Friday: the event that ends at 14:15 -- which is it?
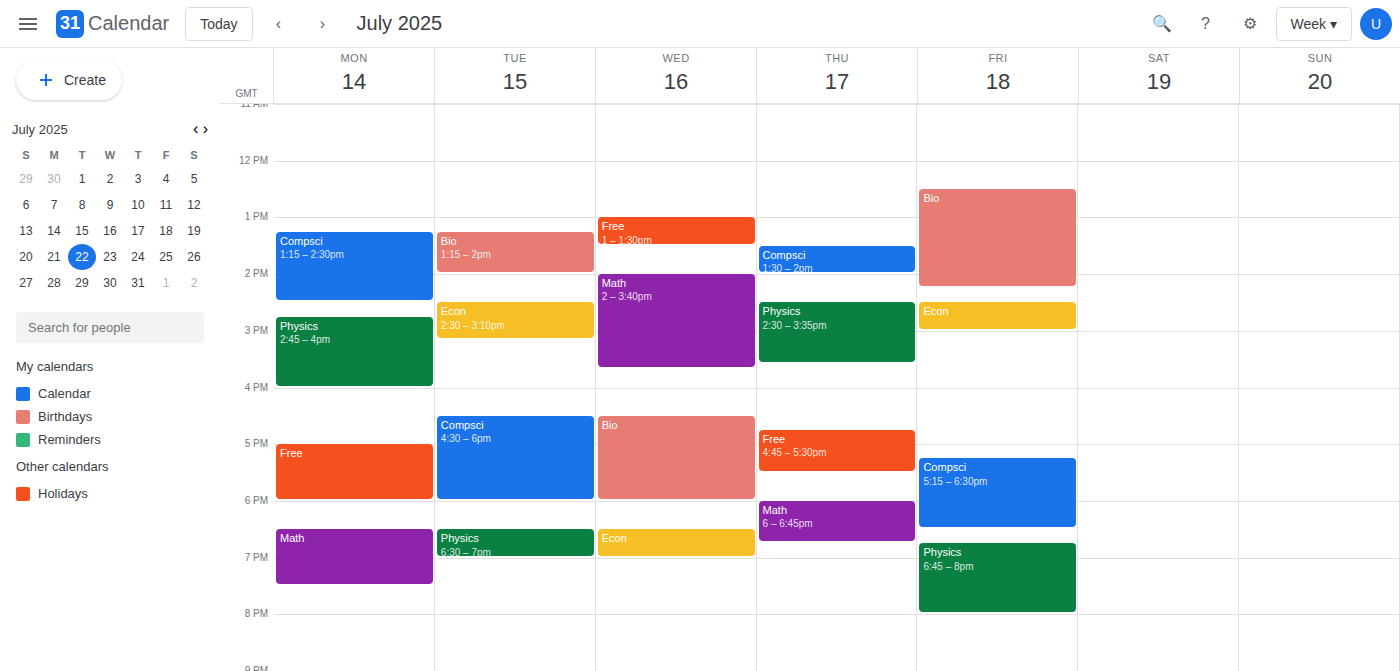
"Bio"